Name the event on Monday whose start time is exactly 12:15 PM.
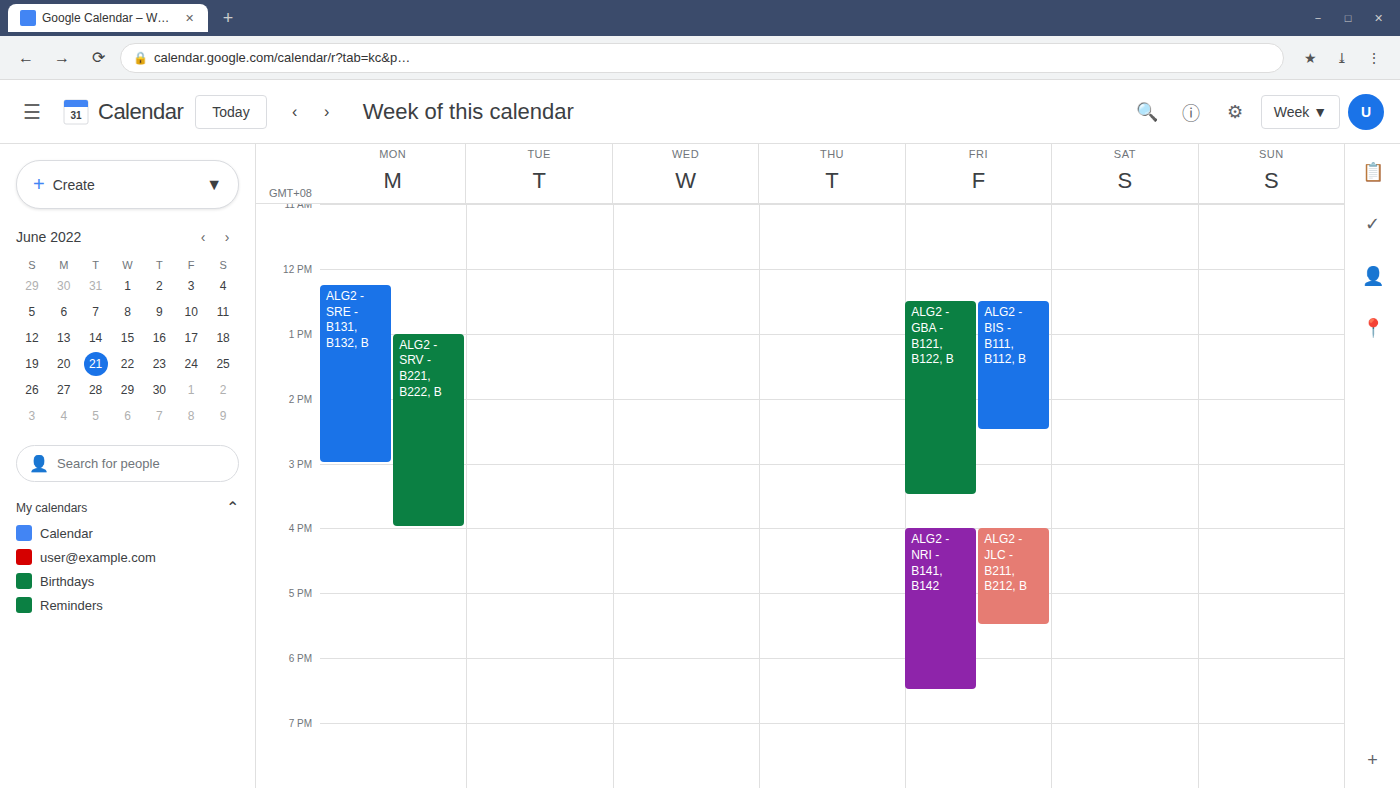
"ALG2 - SRE - B131, B132, B"